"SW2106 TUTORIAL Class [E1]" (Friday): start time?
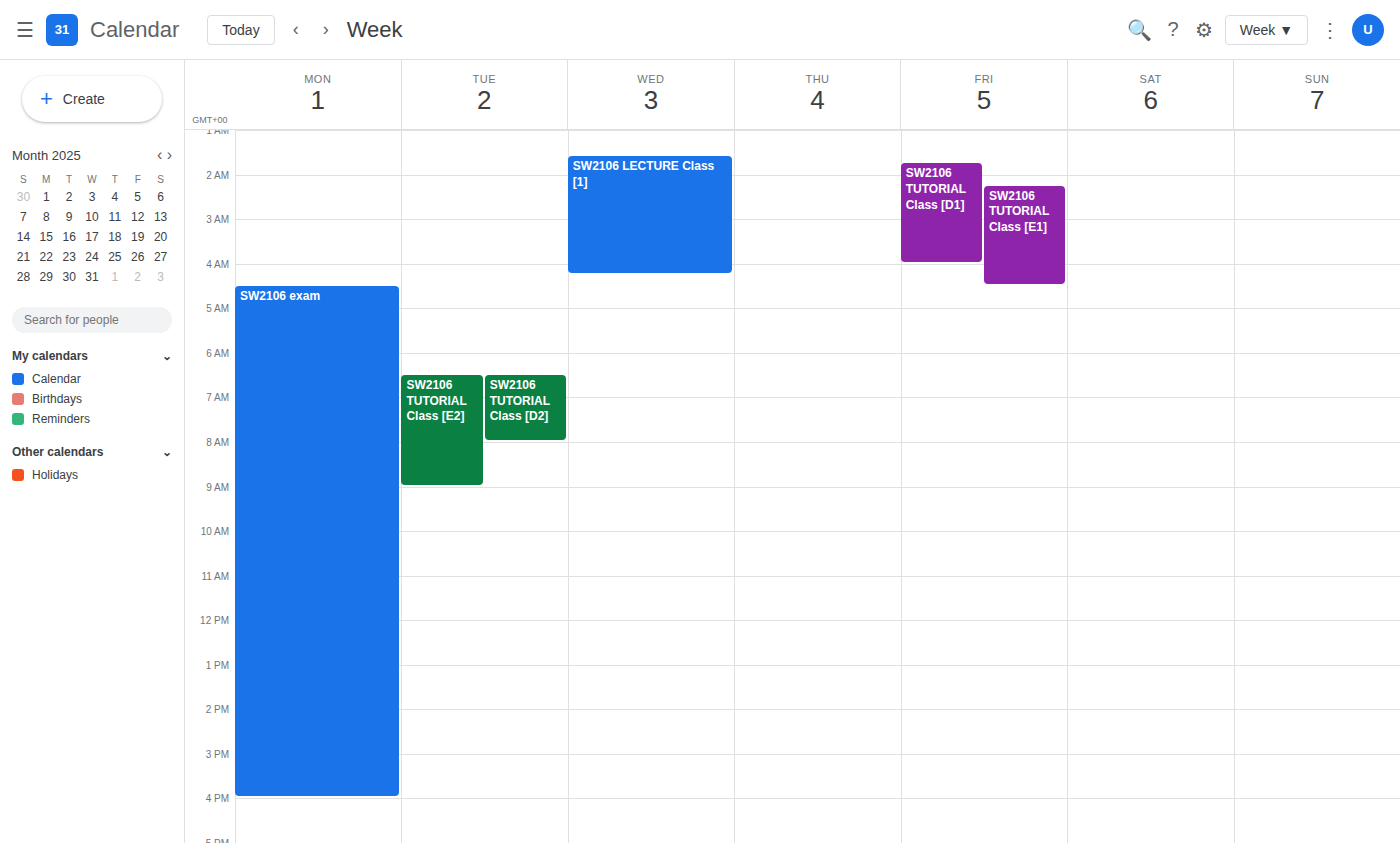
2:15 AM